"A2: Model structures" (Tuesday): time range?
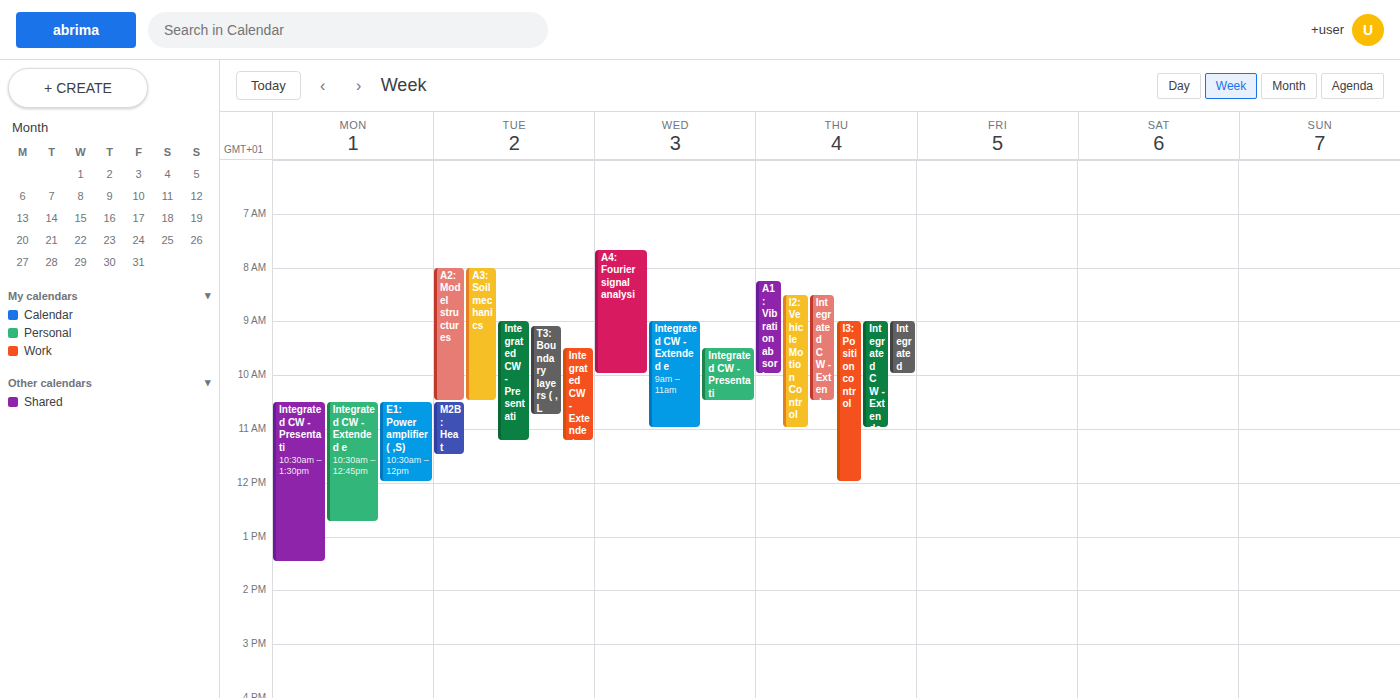
8:00 AM to 10:30 AM